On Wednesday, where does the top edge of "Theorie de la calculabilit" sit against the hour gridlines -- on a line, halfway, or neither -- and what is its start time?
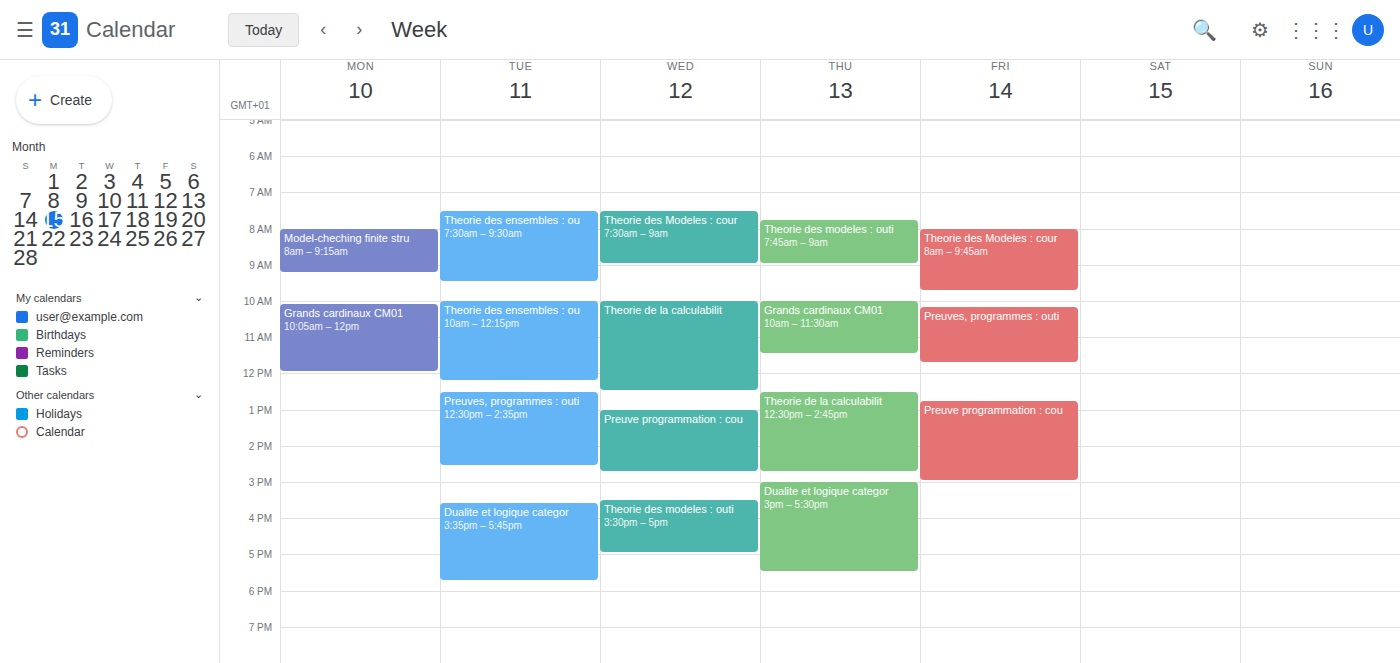
10:00 AM -- exactly on the 10 AM line.